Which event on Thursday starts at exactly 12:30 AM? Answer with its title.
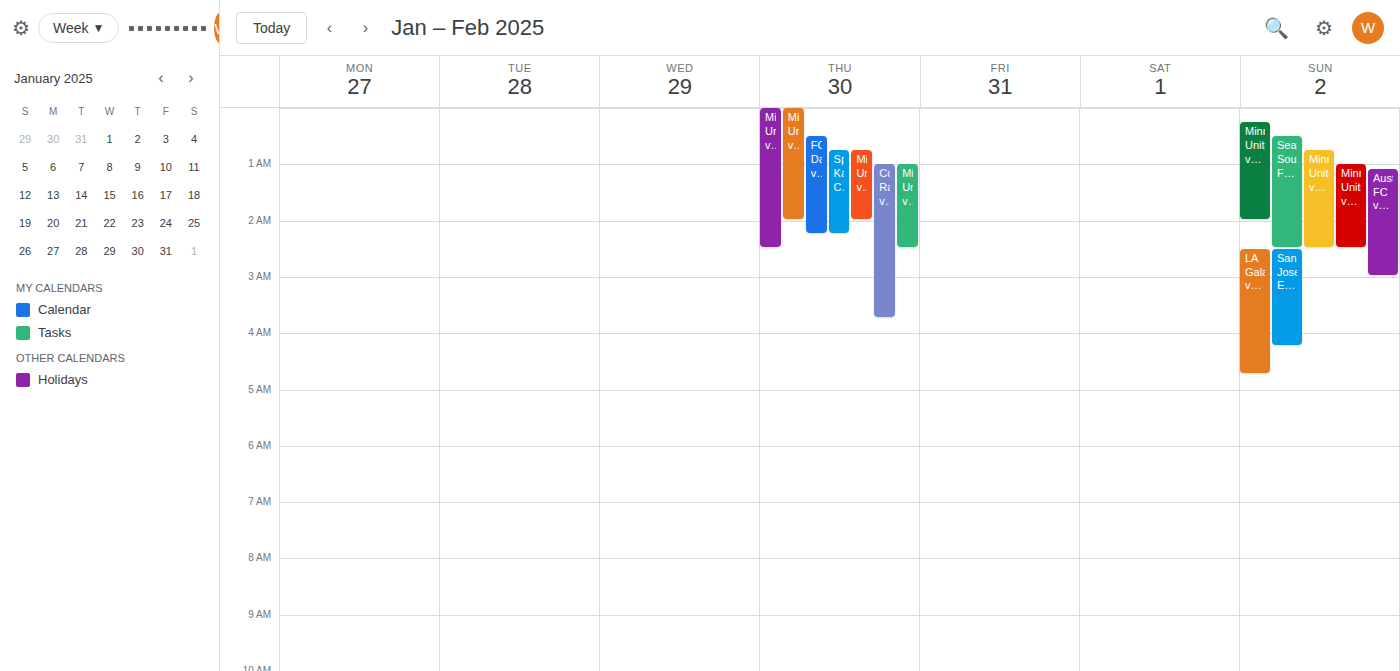
"FC Dallas vs. Minnesota Un"